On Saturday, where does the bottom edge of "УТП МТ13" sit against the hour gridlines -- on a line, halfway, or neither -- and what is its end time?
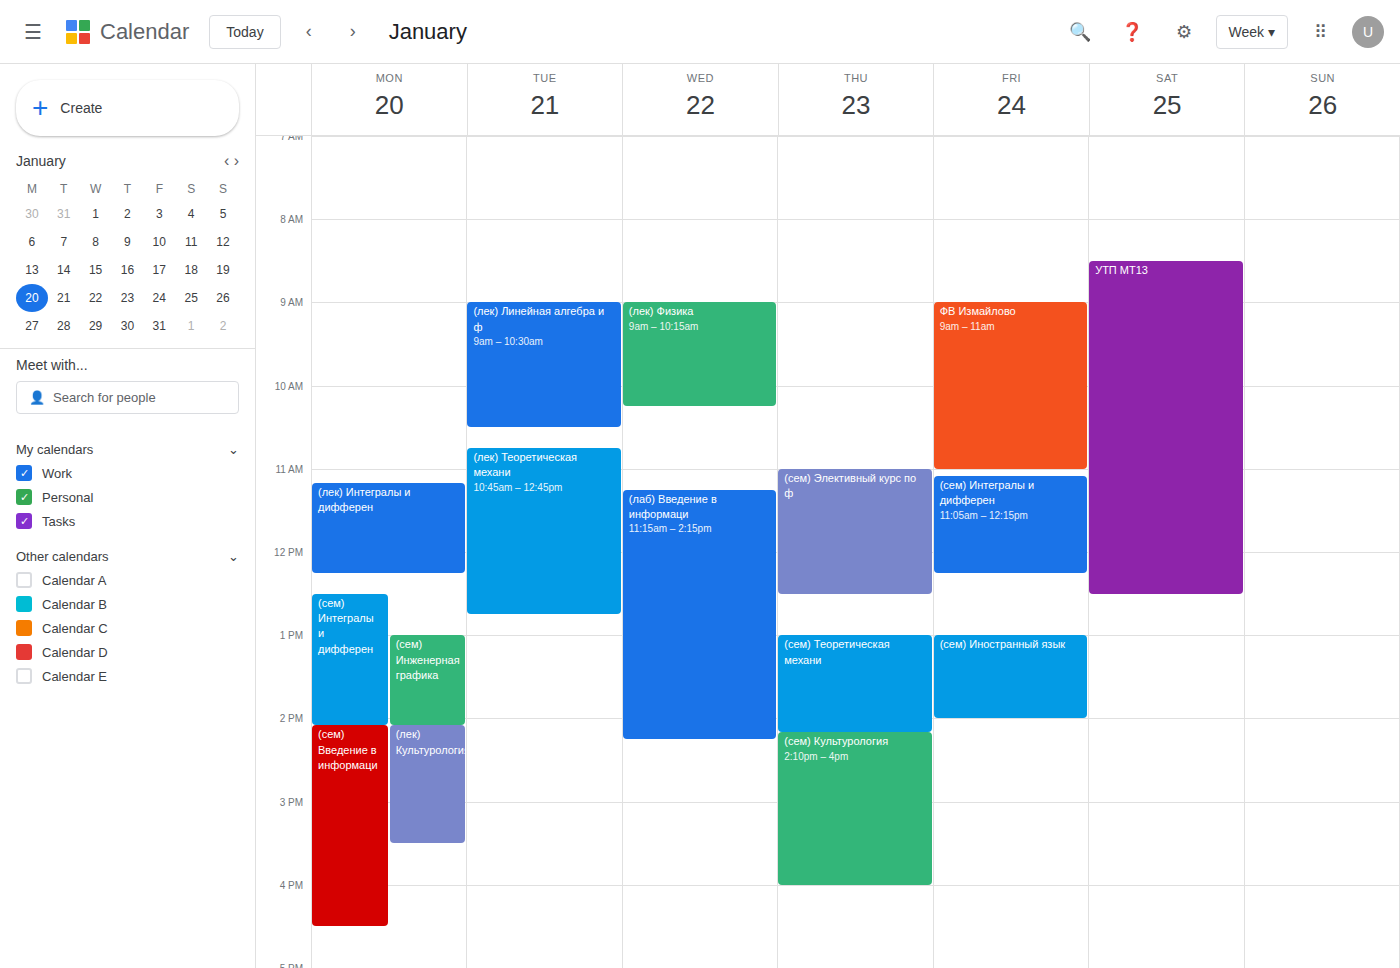
12:30 PM -- halfway between the 12 PM and 1 PM lines.